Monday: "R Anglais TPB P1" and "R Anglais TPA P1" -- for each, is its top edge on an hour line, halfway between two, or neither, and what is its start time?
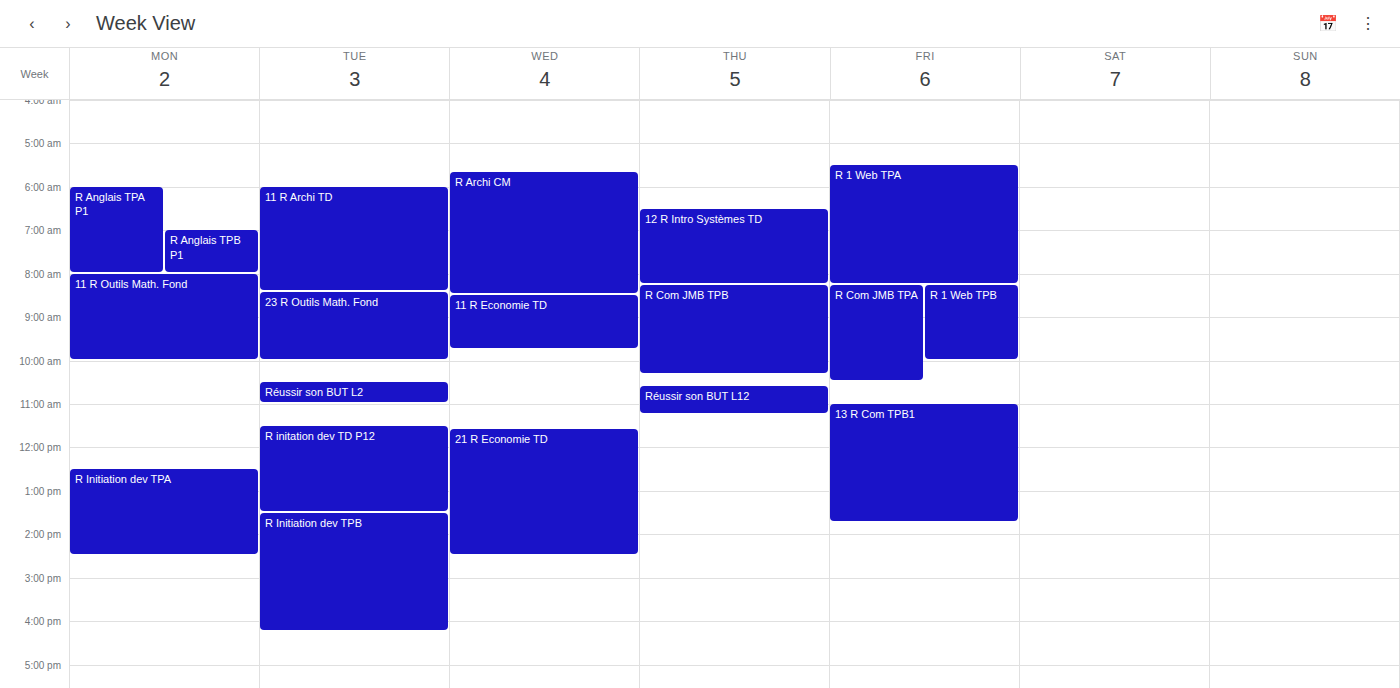
"R Anglais TPB P1": 7:00 AM, exactly on the 7 AM line. "R Anglais TPA P1": 6:00 AM, exactly on the 6 AM line.